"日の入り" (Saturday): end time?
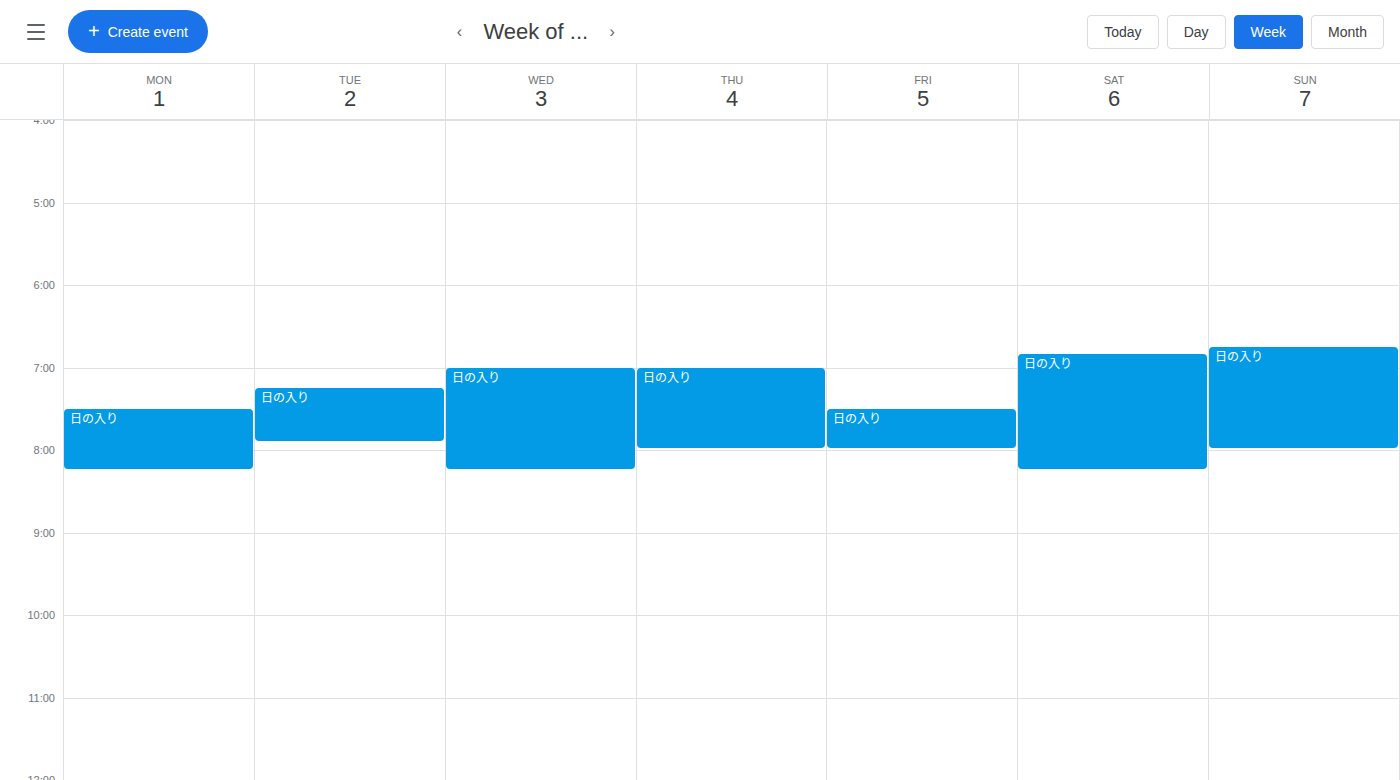
8:15 AM